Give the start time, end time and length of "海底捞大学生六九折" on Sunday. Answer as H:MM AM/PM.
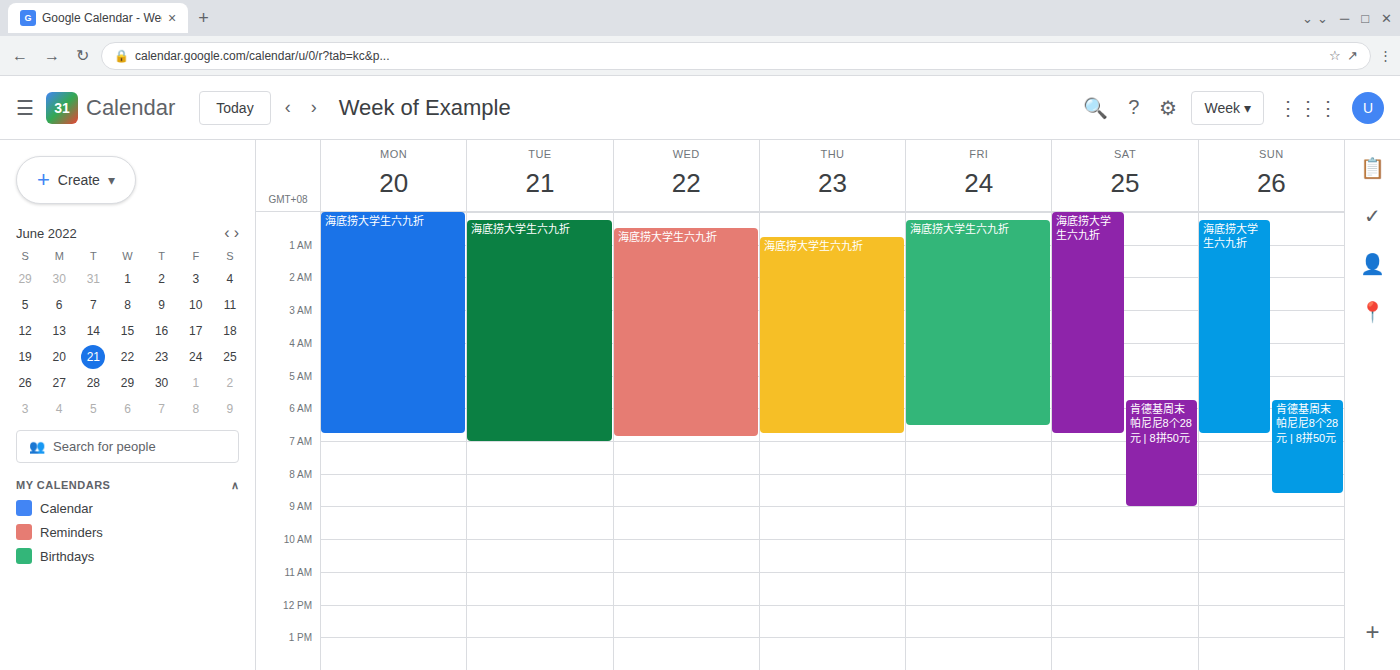
12:15 AM to 6:45 AM, 6 hours 30 minutes